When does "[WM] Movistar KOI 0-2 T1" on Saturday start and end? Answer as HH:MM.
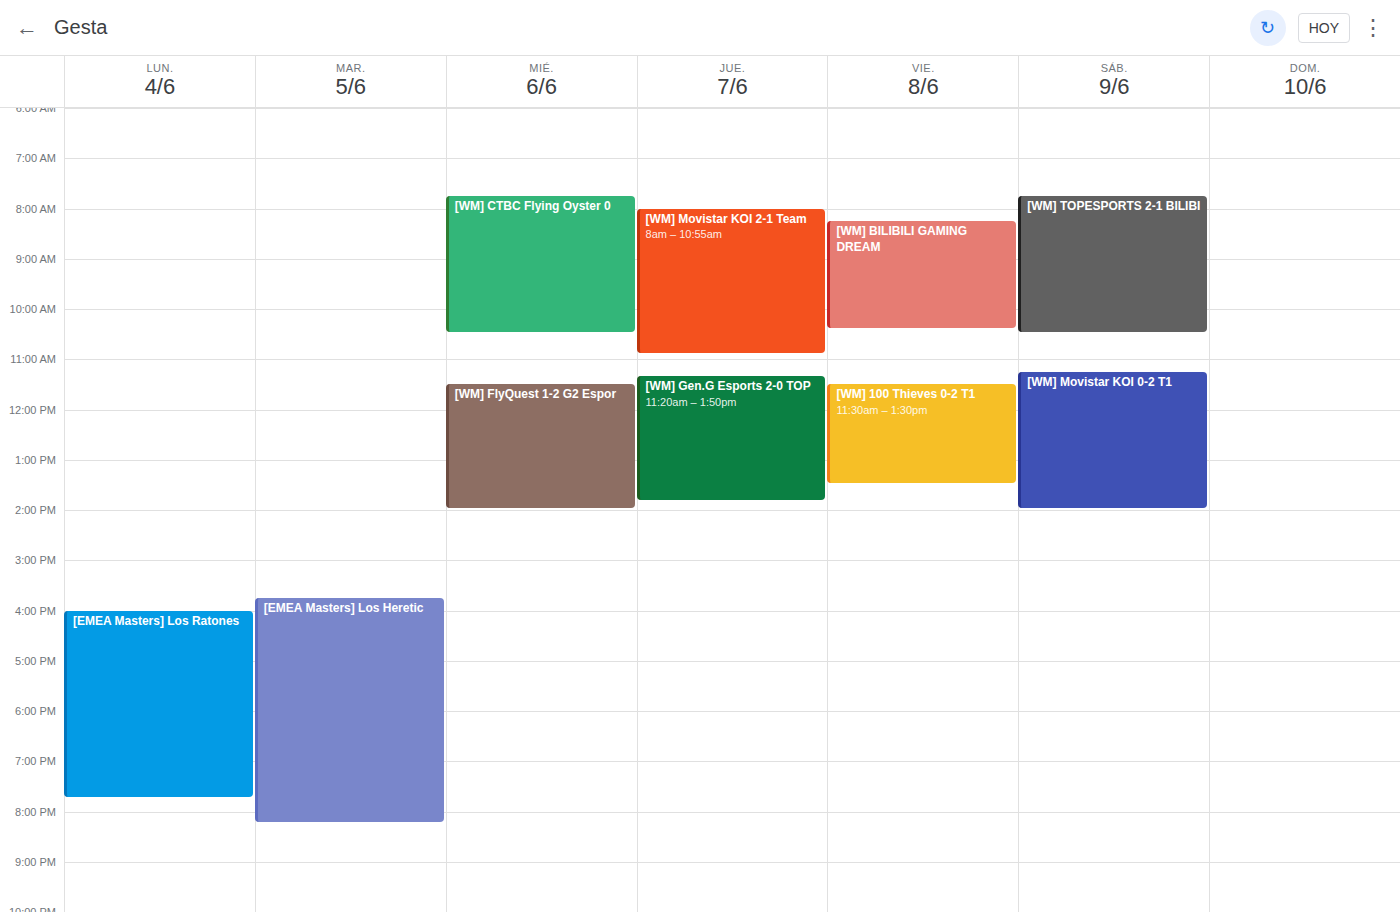
11:15 to 14:00